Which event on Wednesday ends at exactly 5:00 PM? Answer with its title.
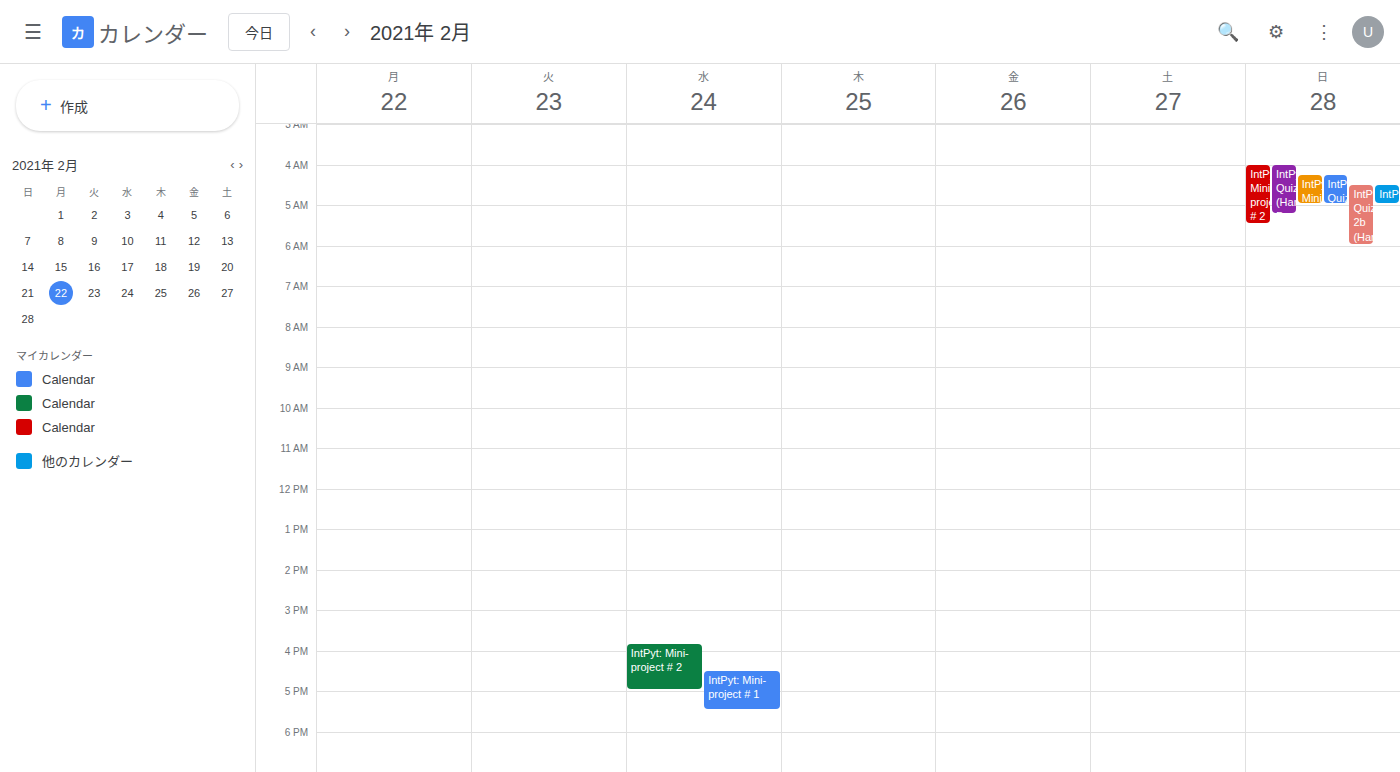
"IntPyt: Mini-project # 2"